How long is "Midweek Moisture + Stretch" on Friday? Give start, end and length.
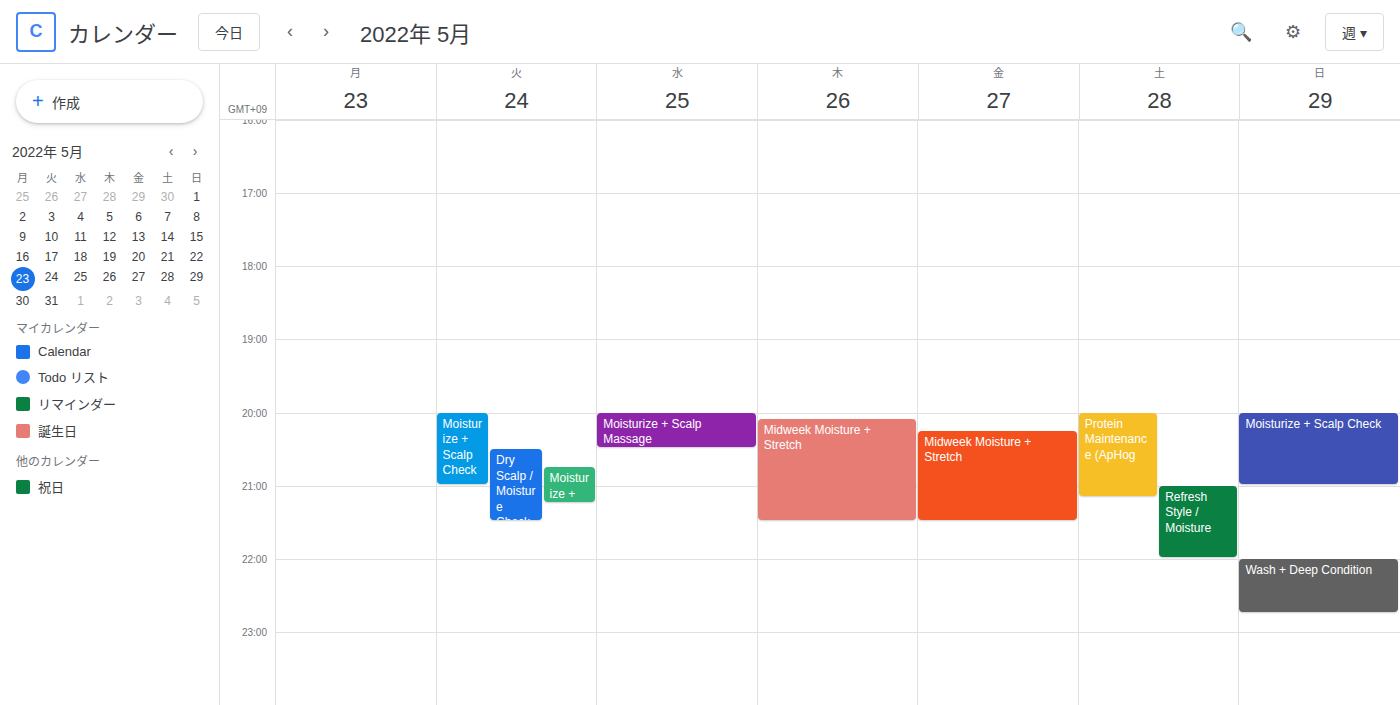
8:15 PM to 9:30 PM, 1 hour 15 minutes